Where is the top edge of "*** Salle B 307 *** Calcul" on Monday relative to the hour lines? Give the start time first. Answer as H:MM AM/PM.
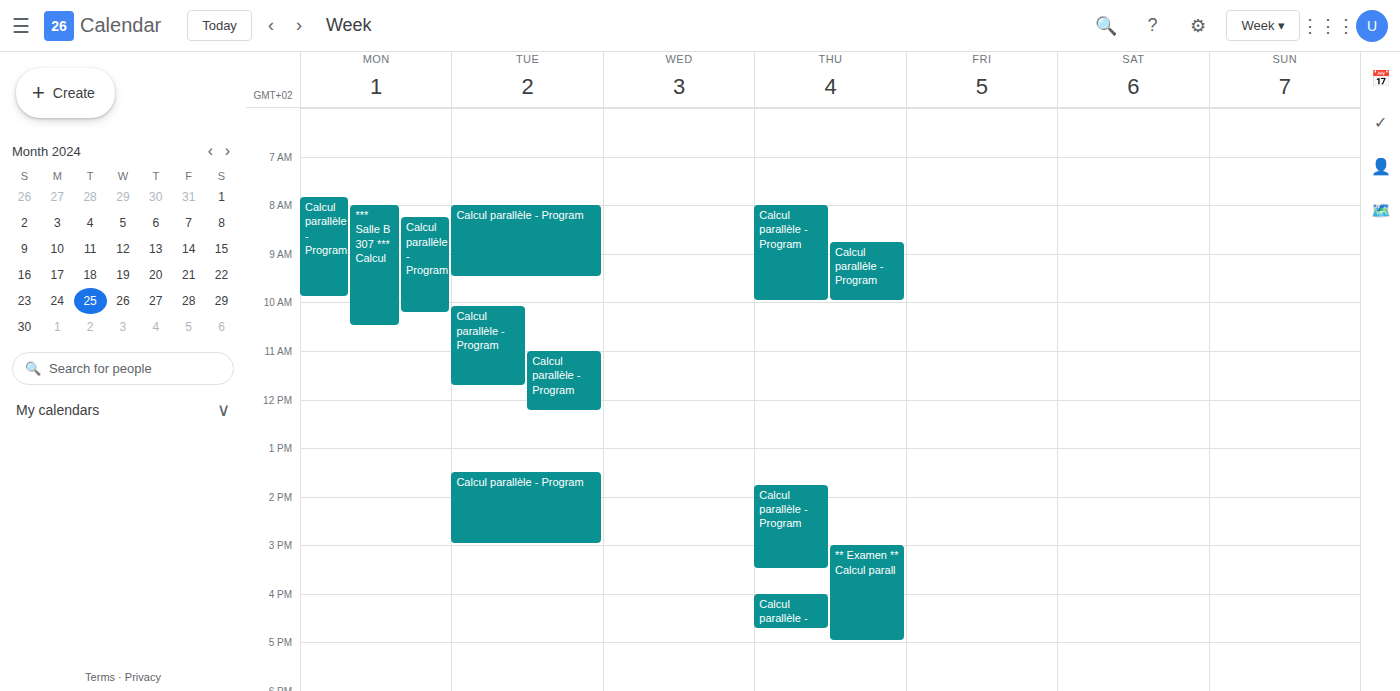
8:00 AM -- exactly on the 8 AM line.